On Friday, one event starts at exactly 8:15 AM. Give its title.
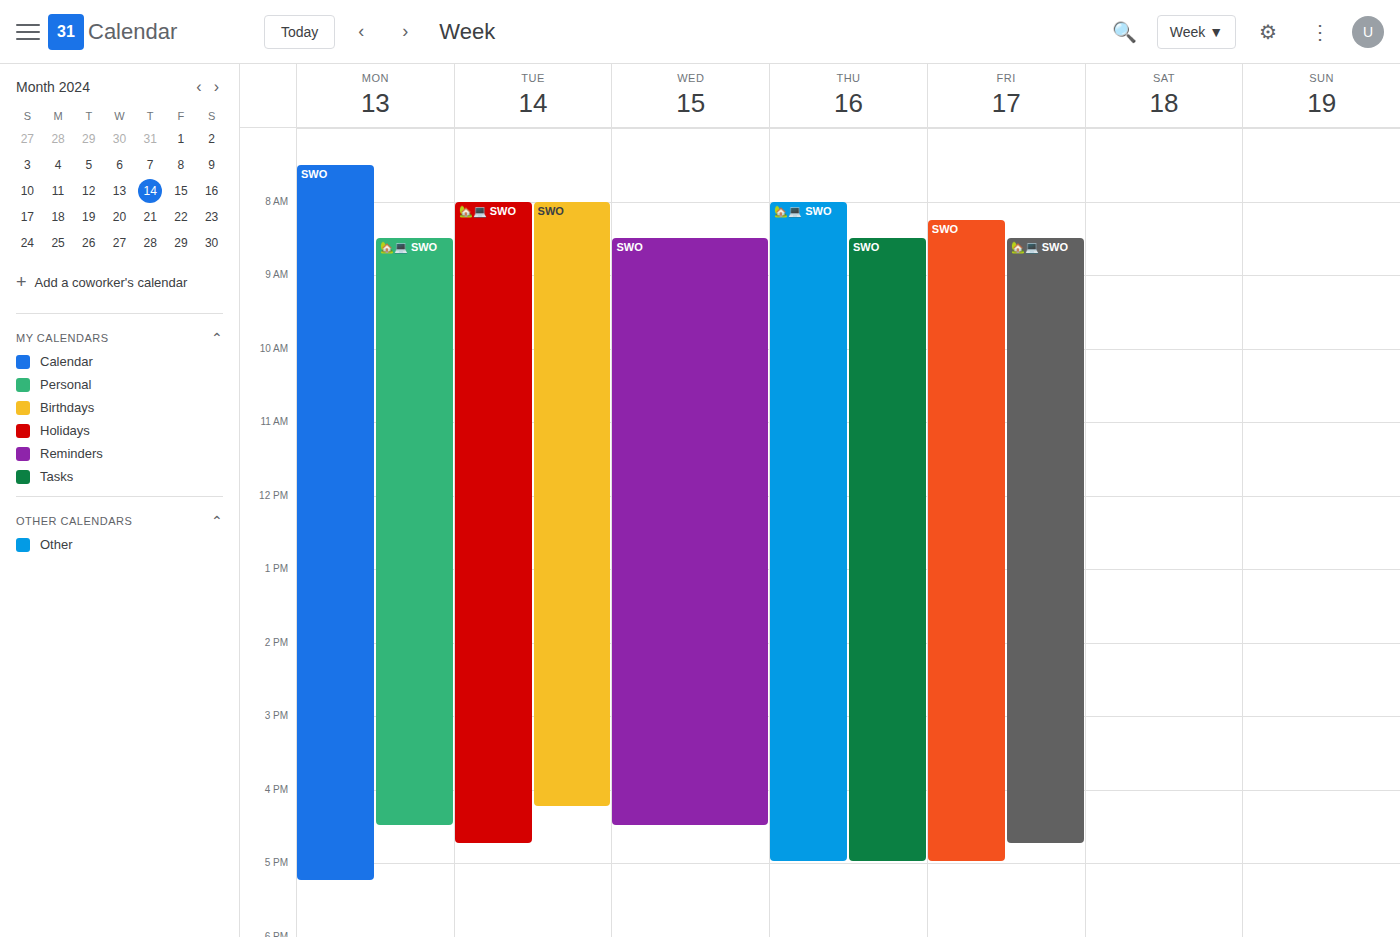
"SWO"